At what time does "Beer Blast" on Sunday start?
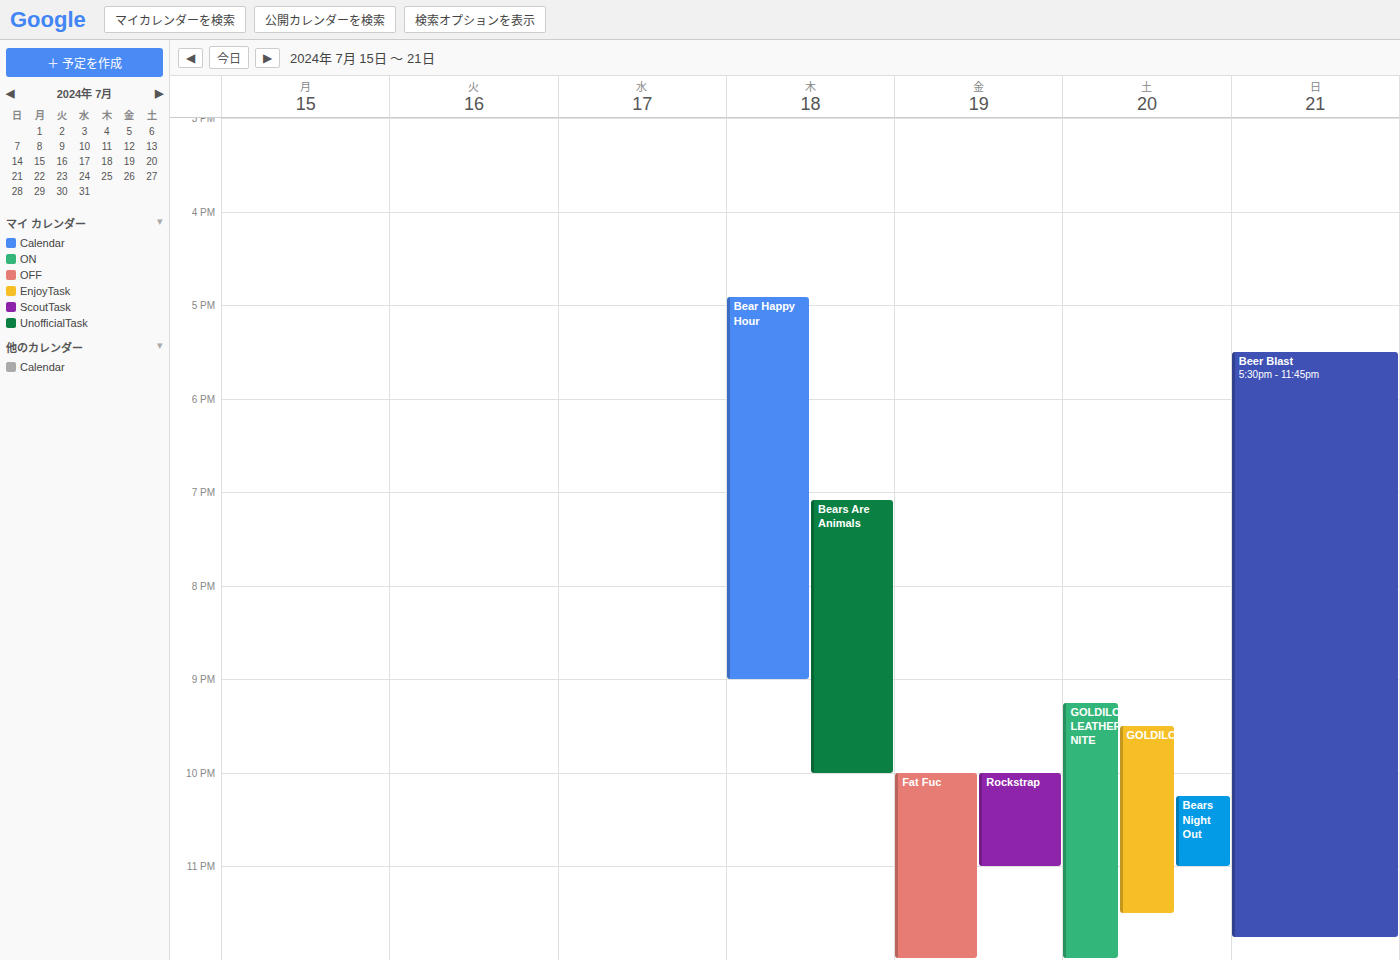
5:30 PM